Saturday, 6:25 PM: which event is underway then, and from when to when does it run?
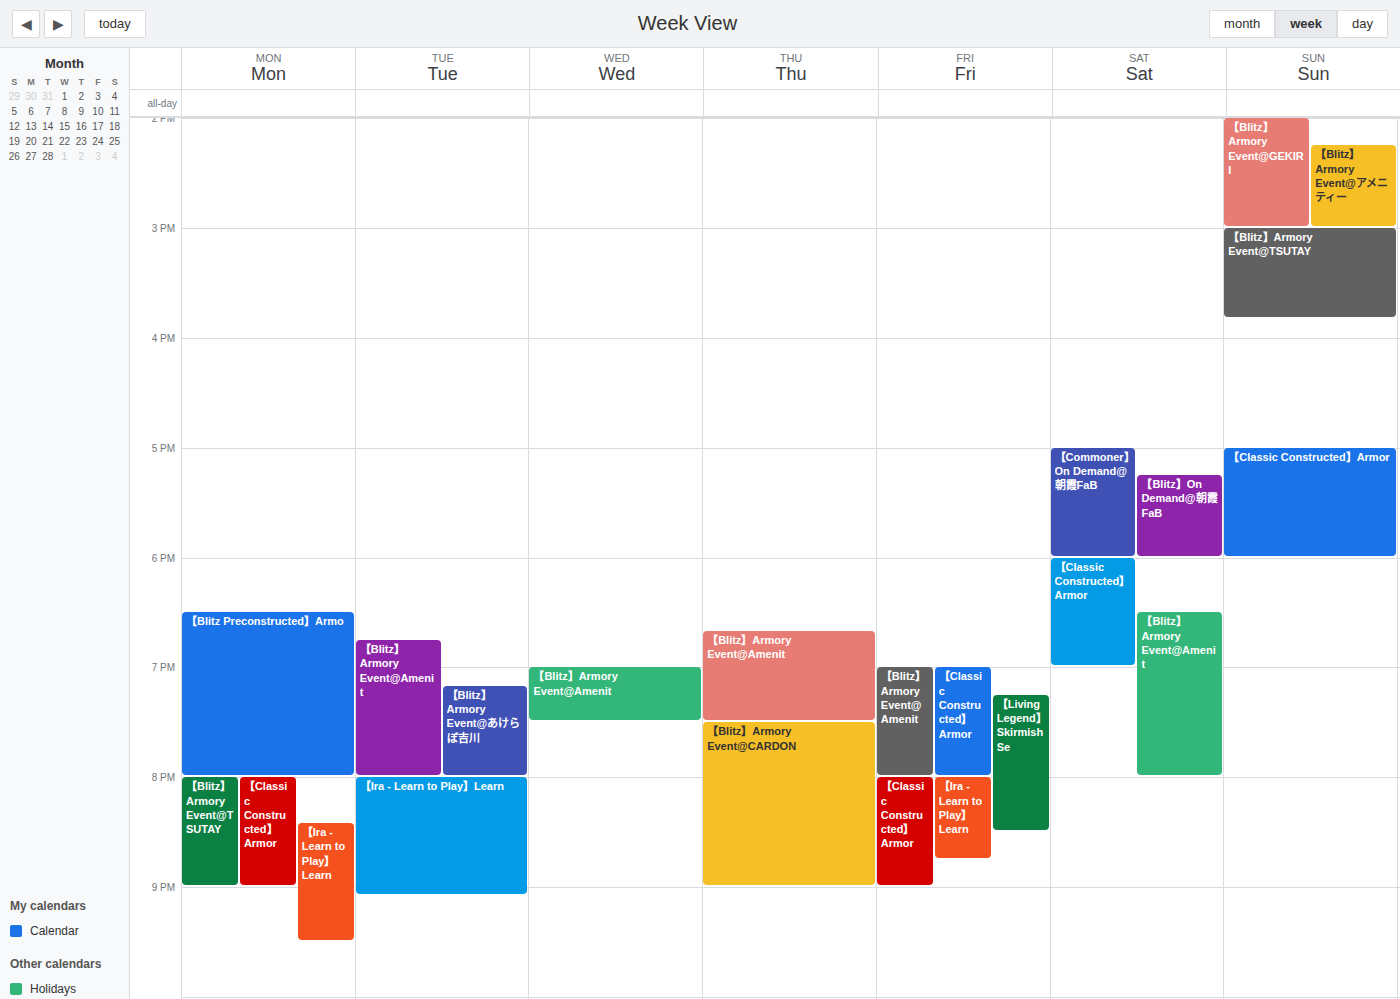
"【Classic Constructed】Armor", 6:00 PM to 7:00 PM